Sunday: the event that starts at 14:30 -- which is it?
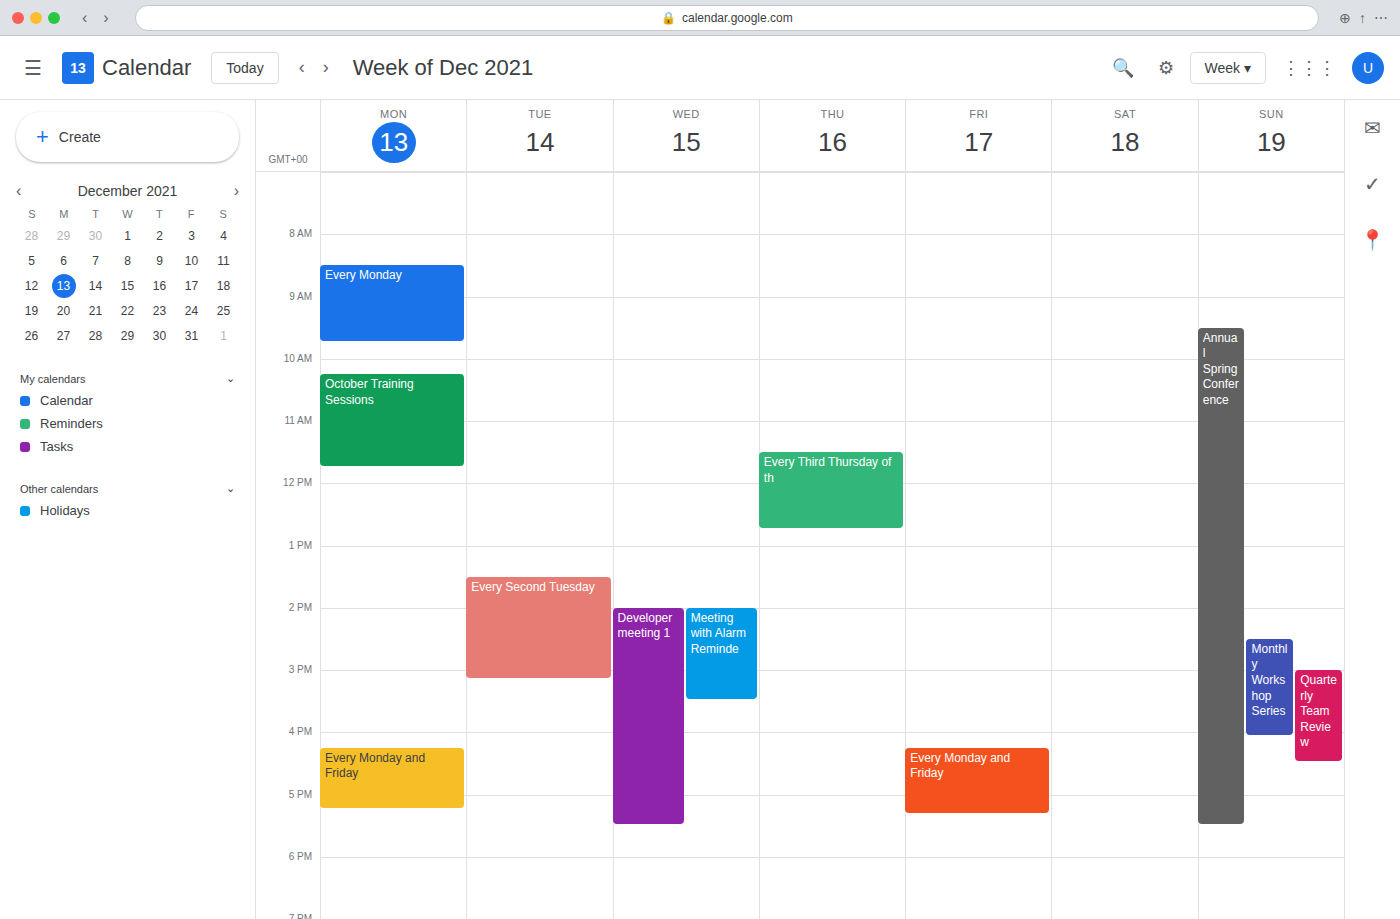
"Monthly Workshop Series"